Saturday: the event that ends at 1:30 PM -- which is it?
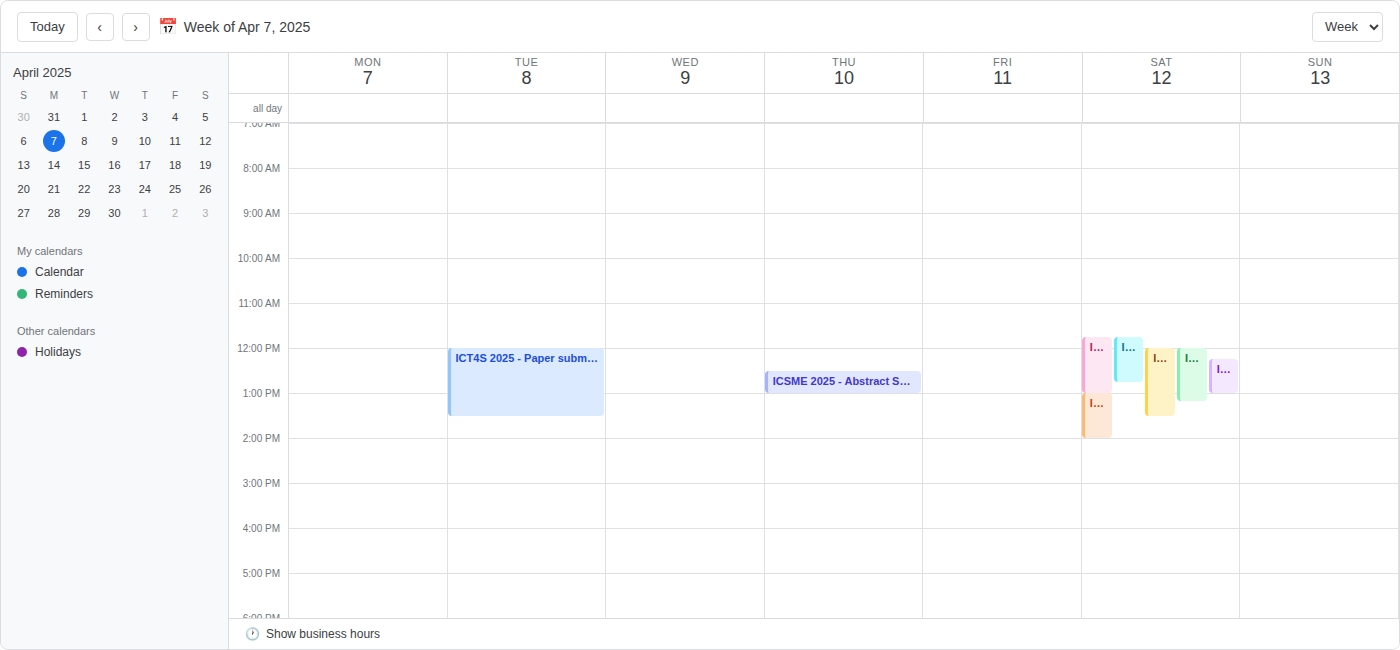
"ICST 2025 - Camera-ready"